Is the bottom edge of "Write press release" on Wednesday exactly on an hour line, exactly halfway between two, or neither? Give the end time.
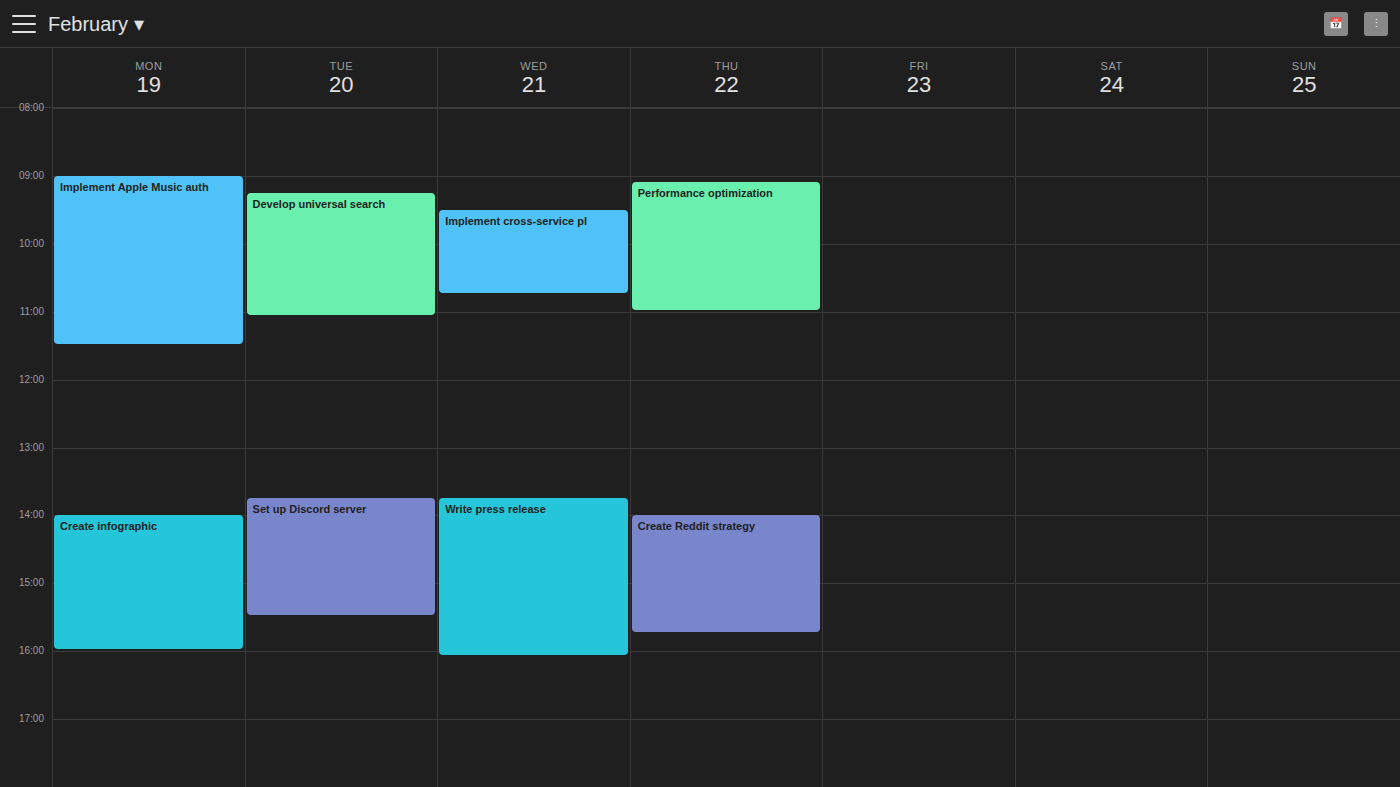
4:05 PM -- neither: 5 minutes below the 4 PM line and 55 minutes above the 5 PM line.